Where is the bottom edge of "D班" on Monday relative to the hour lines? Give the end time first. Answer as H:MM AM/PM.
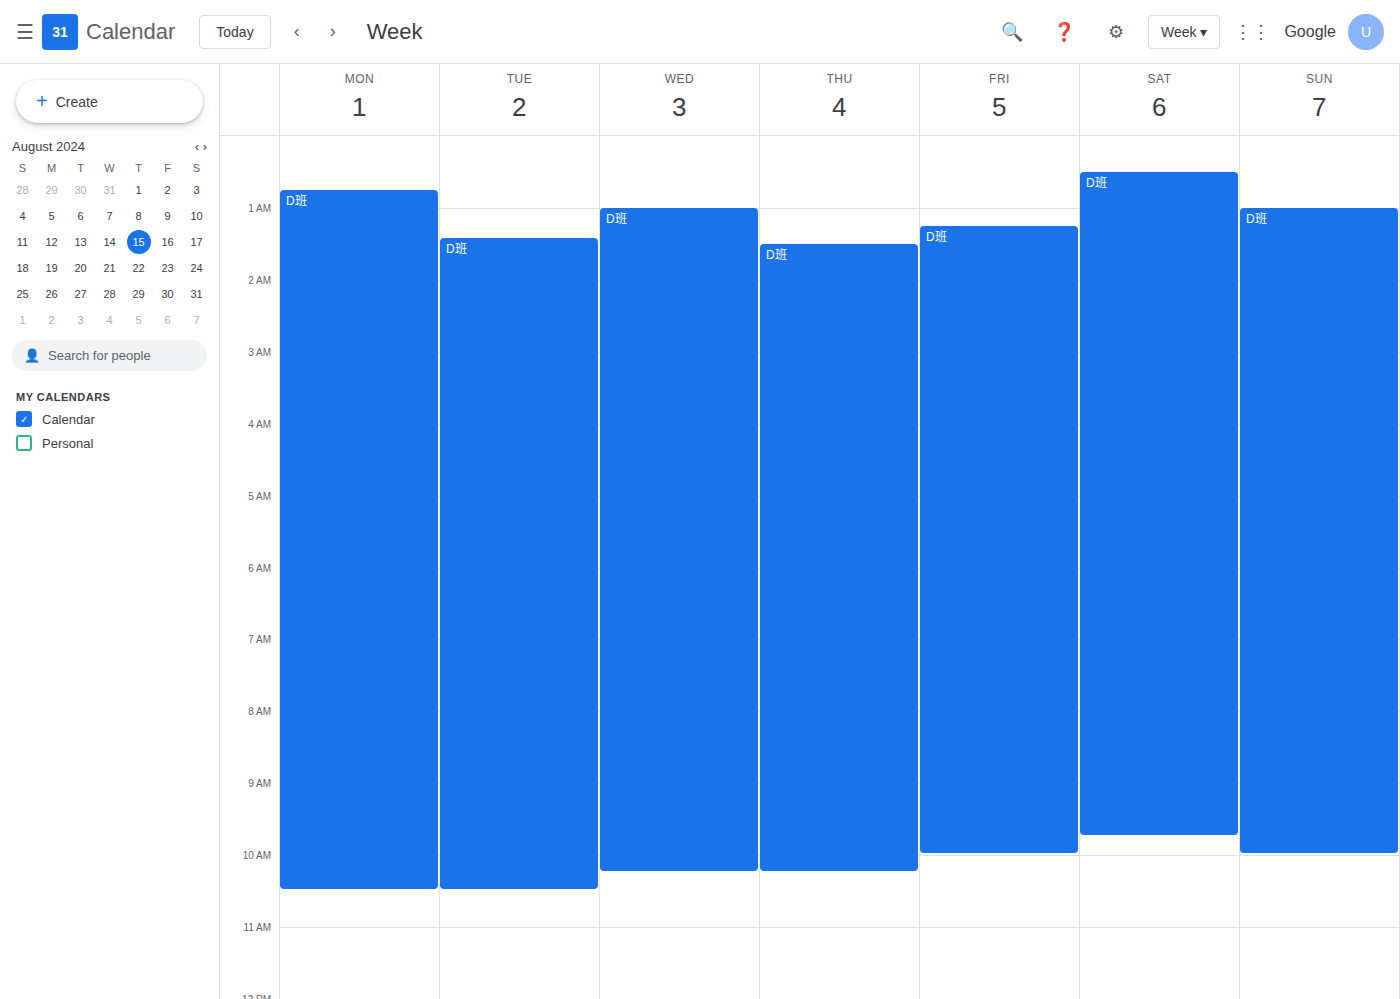
10:30 AM -- halfway between the 10 AM and 11 AM lines.